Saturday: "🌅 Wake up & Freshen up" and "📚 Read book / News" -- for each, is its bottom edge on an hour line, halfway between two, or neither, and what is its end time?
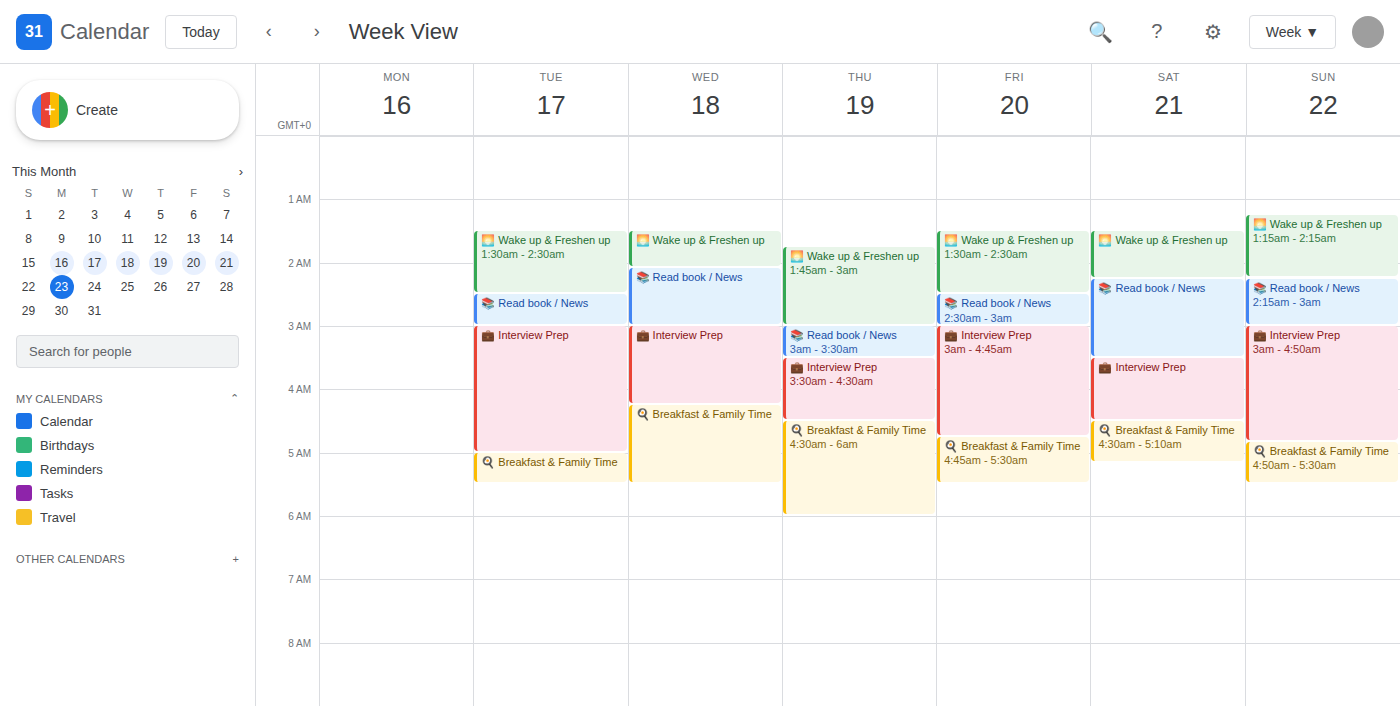
"🌅 Wake up & Freshen up": 2:15 AM, neither: a quarter of the way from the 2 AM line to the 3 AM line. "📚 Read book / News": 3:30 AM, halfway between the 3 AM and 4 AM lines.